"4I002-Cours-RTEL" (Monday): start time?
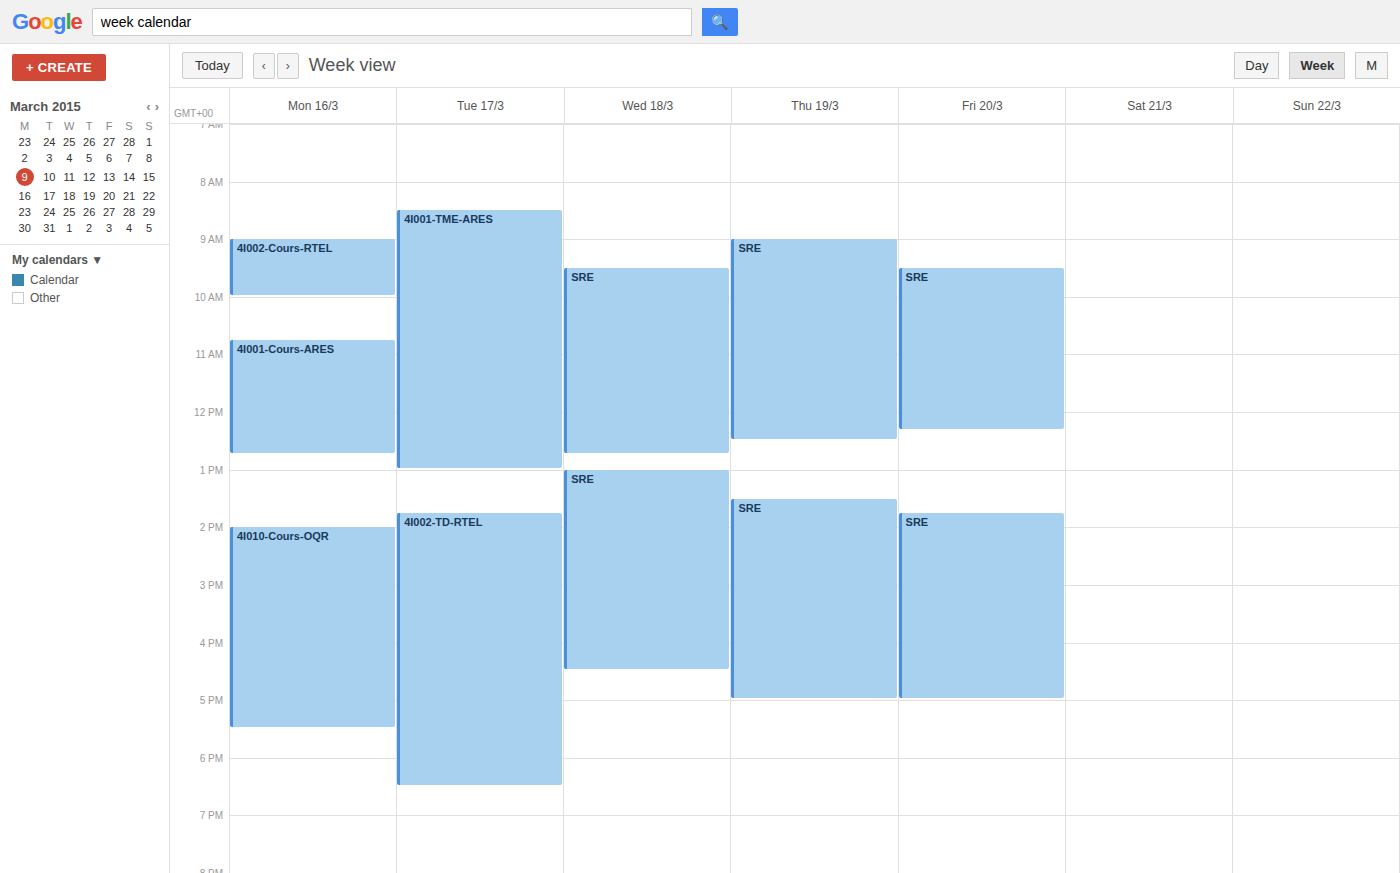
9:00 AM